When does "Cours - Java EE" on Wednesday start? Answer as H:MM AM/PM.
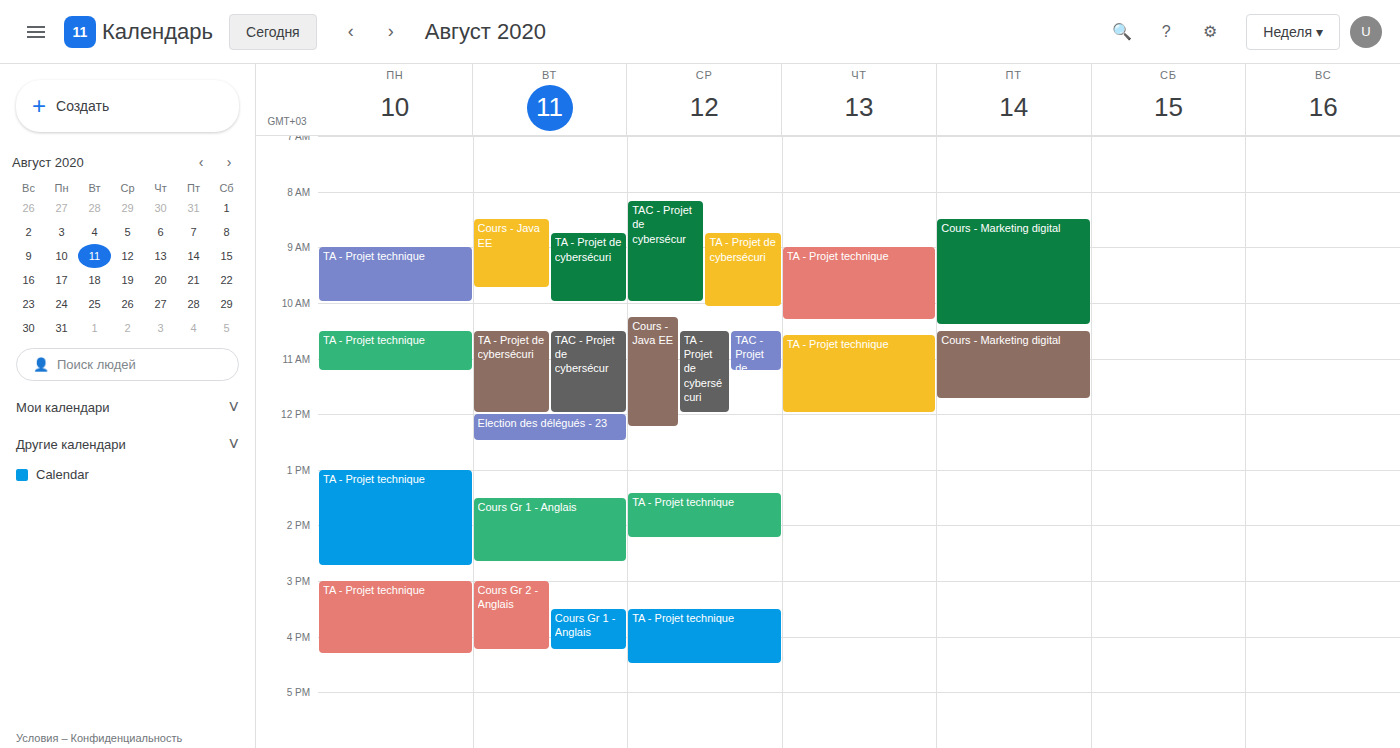
10:15 AM